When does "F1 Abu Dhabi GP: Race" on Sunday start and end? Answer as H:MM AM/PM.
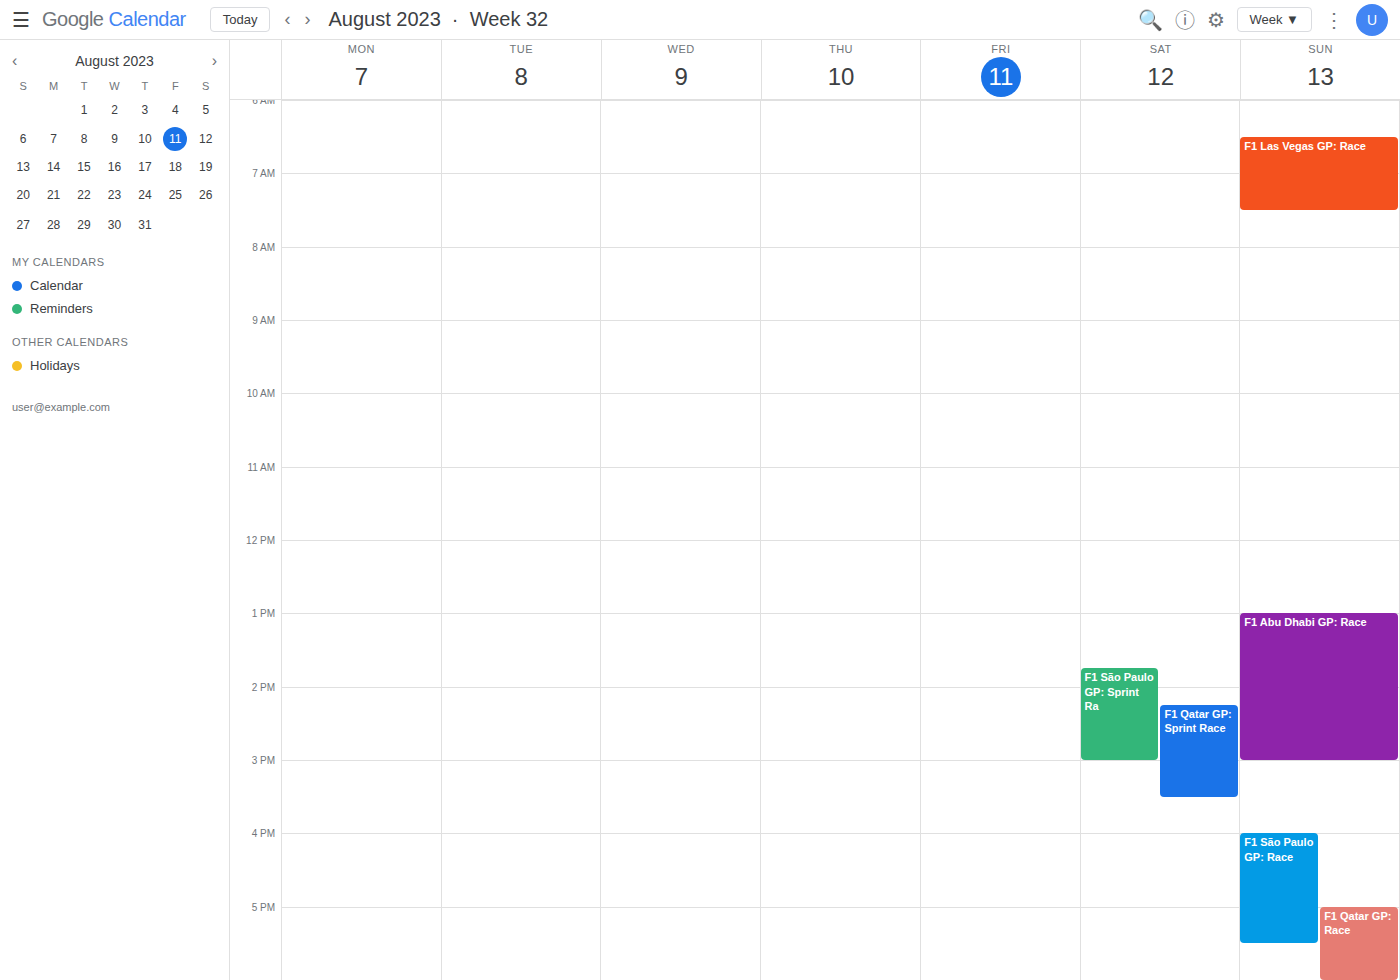
1:00 PM to 3:00 PM